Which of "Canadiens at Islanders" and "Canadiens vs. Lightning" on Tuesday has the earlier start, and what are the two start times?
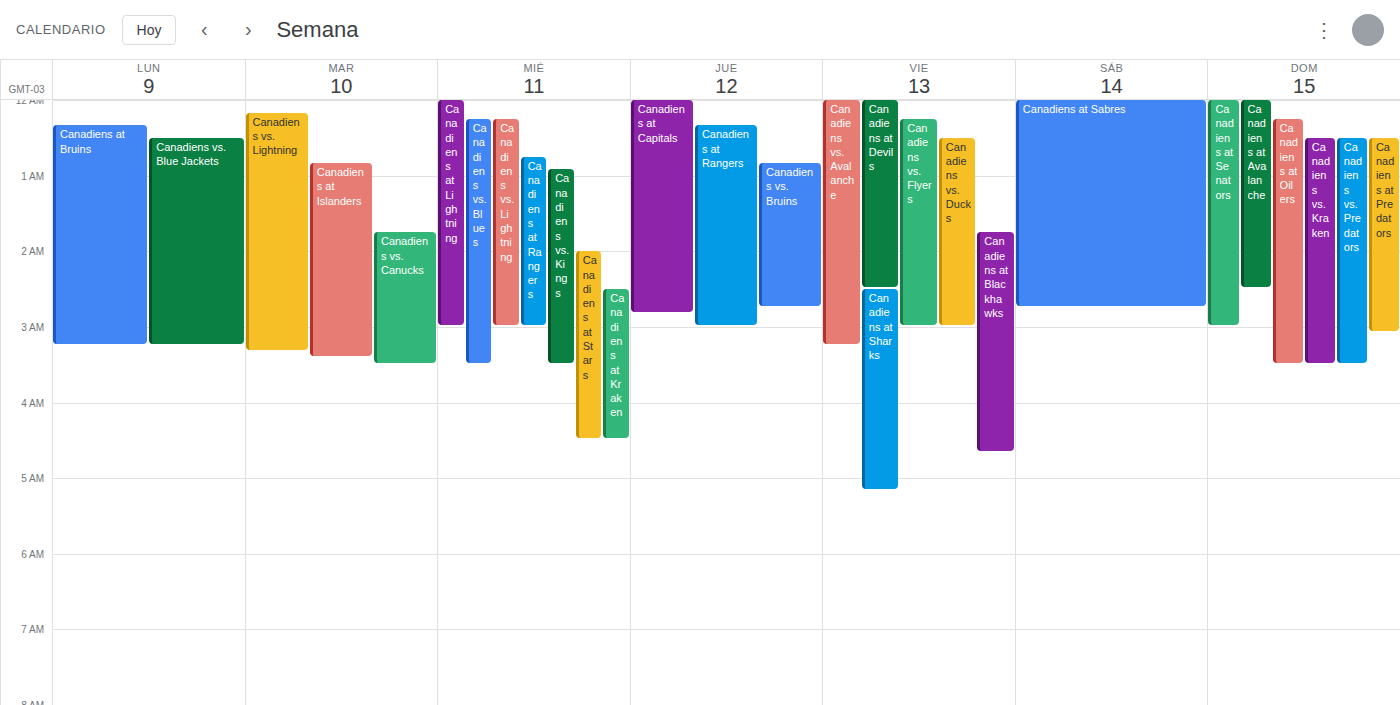
"Canadiens vs. Lightning" 12:10 AM; "Canadiens at Islanders" 12:50 AM.